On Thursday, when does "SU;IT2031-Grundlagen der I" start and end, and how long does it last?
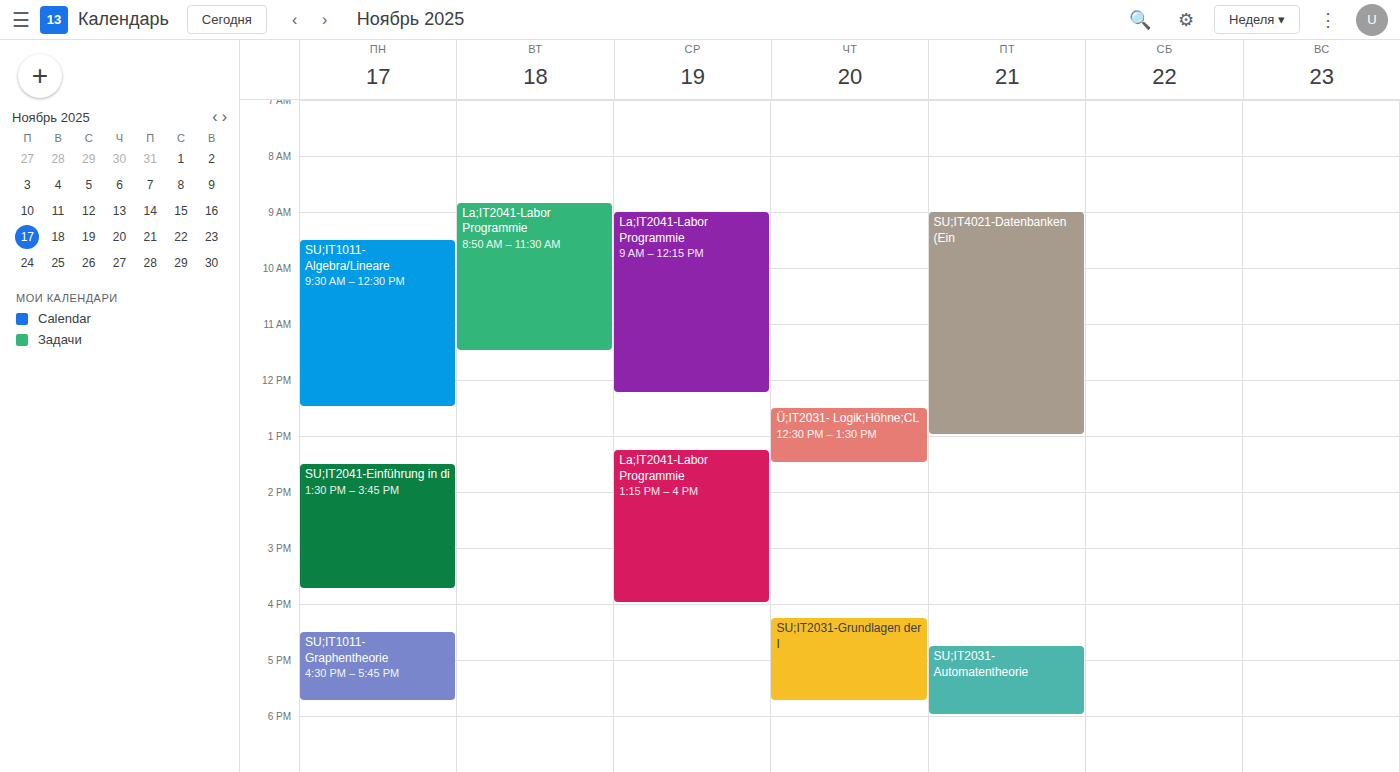
4:15 PM to 5:45 PM, 1 hour 30 minutes